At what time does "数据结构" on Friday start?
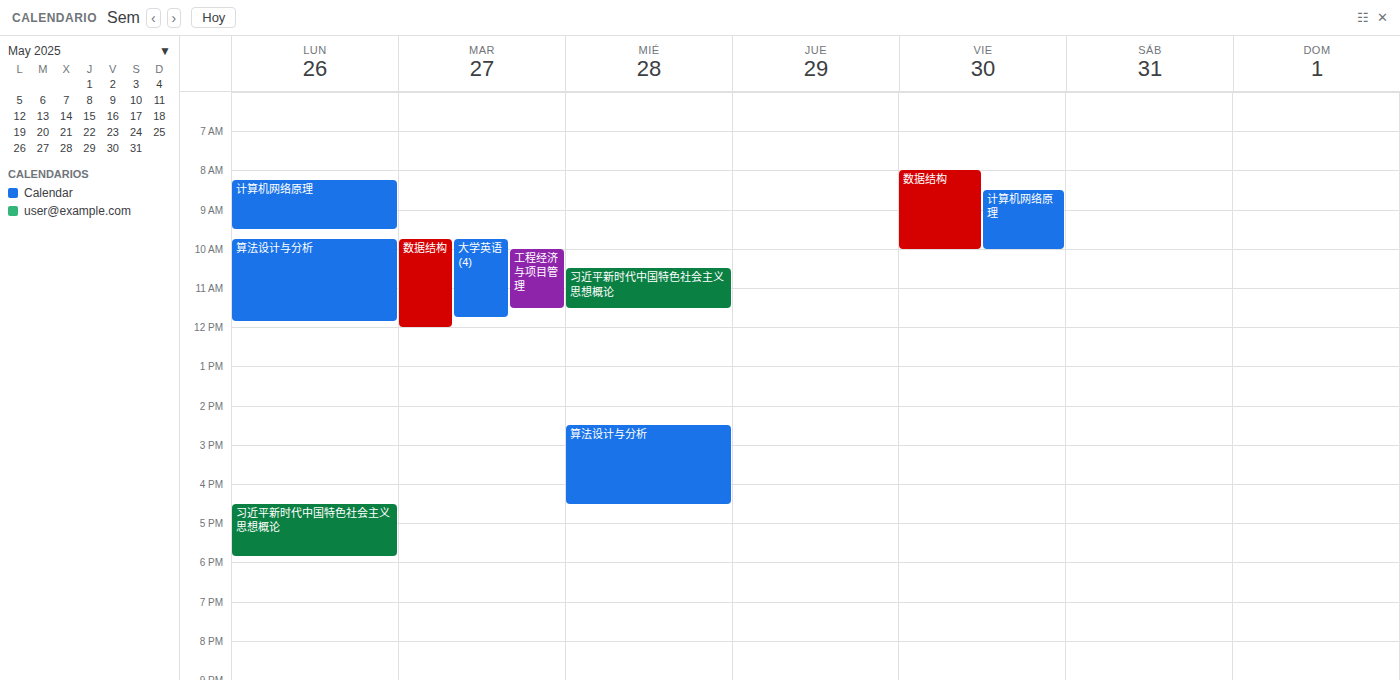
8:00 AM